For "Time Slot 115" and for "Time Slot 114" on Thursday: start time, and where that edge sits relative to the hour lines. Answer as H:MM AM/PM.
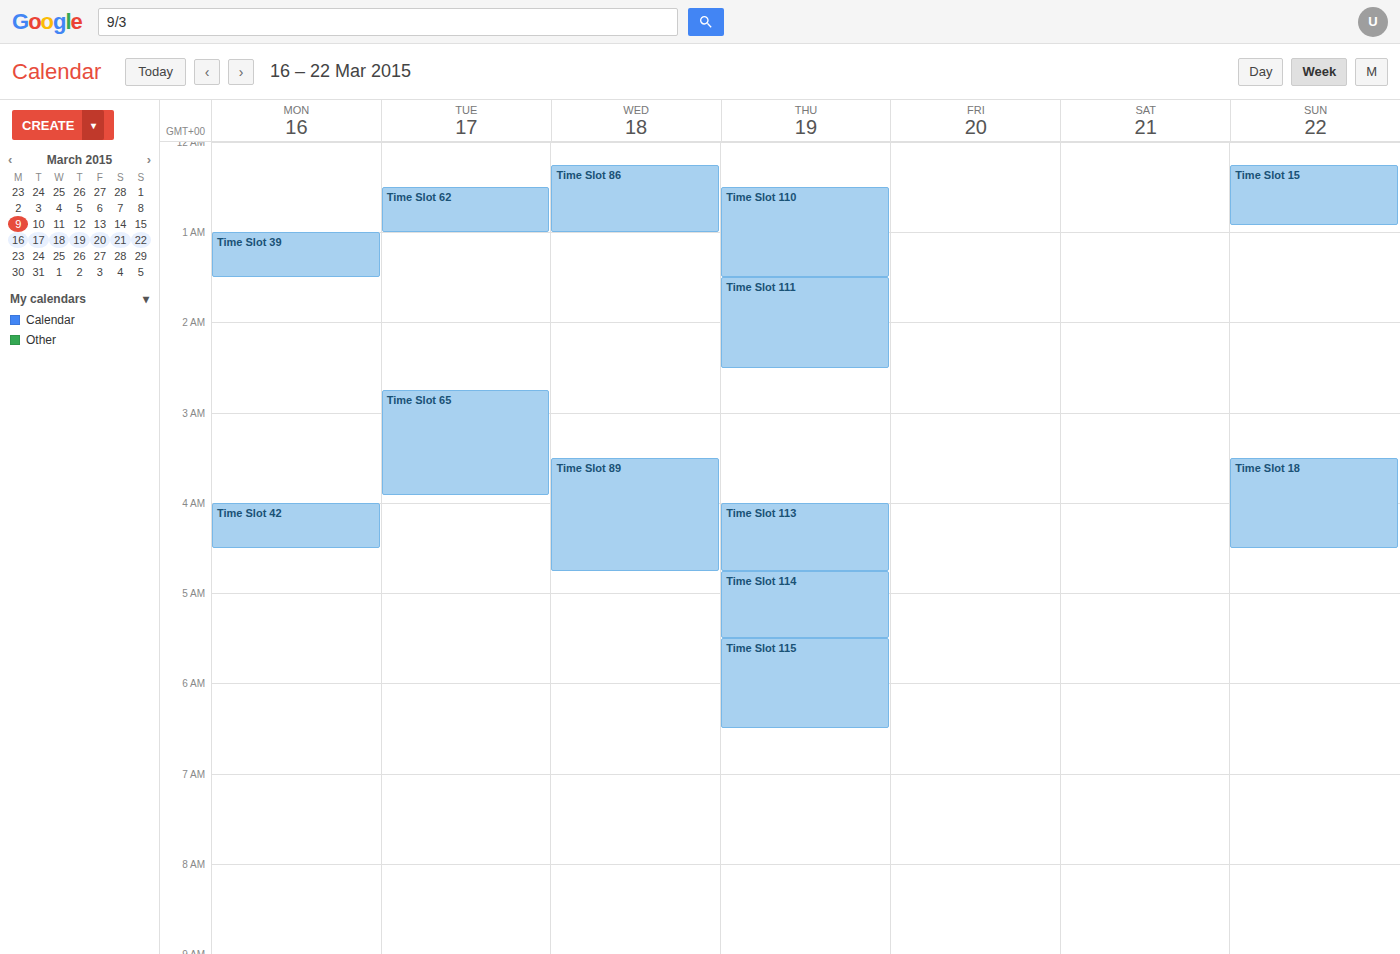
"Time Slot 115": 5:30 AM, halfway between the 5 AM and 6 AM lines. "Time Slot 114": 4:45 AM, neither: three quarters of the way from the 4 AM line to the 5 AM line.